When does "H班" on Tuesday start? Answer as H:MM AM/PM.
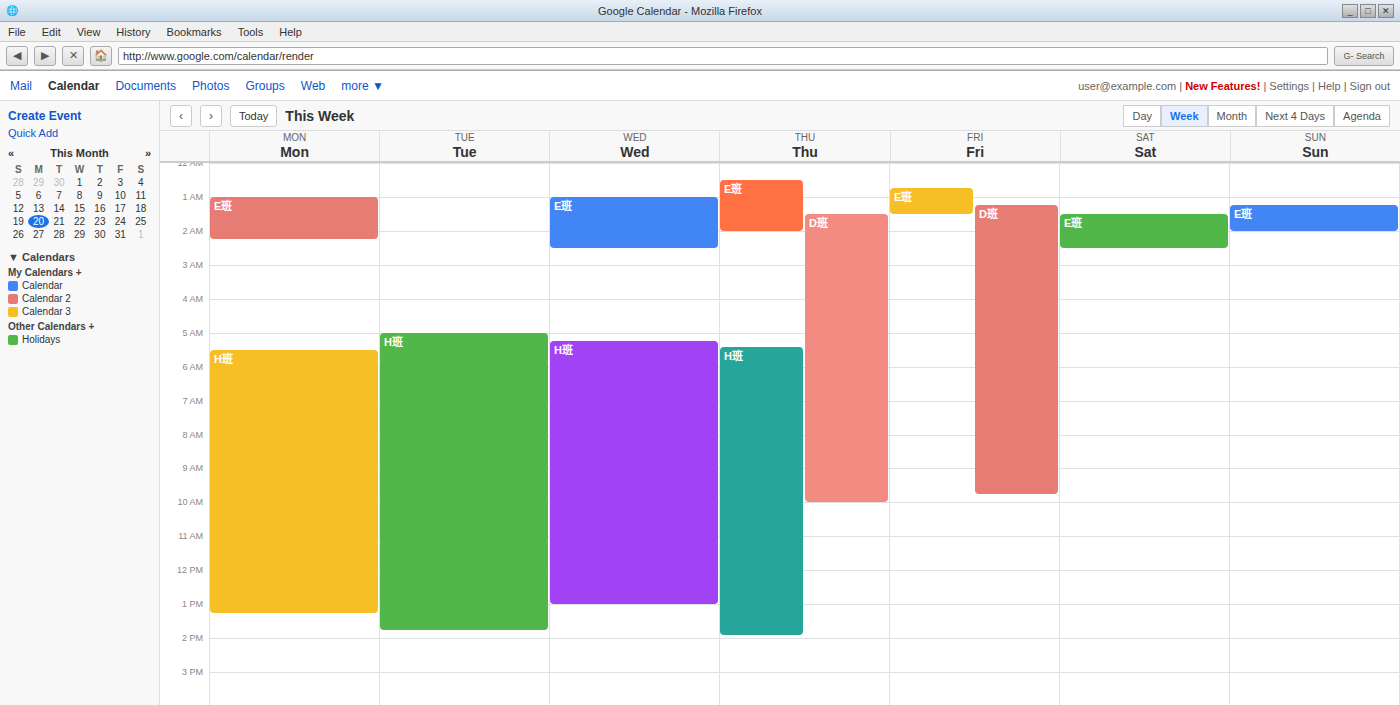
5:00 AM